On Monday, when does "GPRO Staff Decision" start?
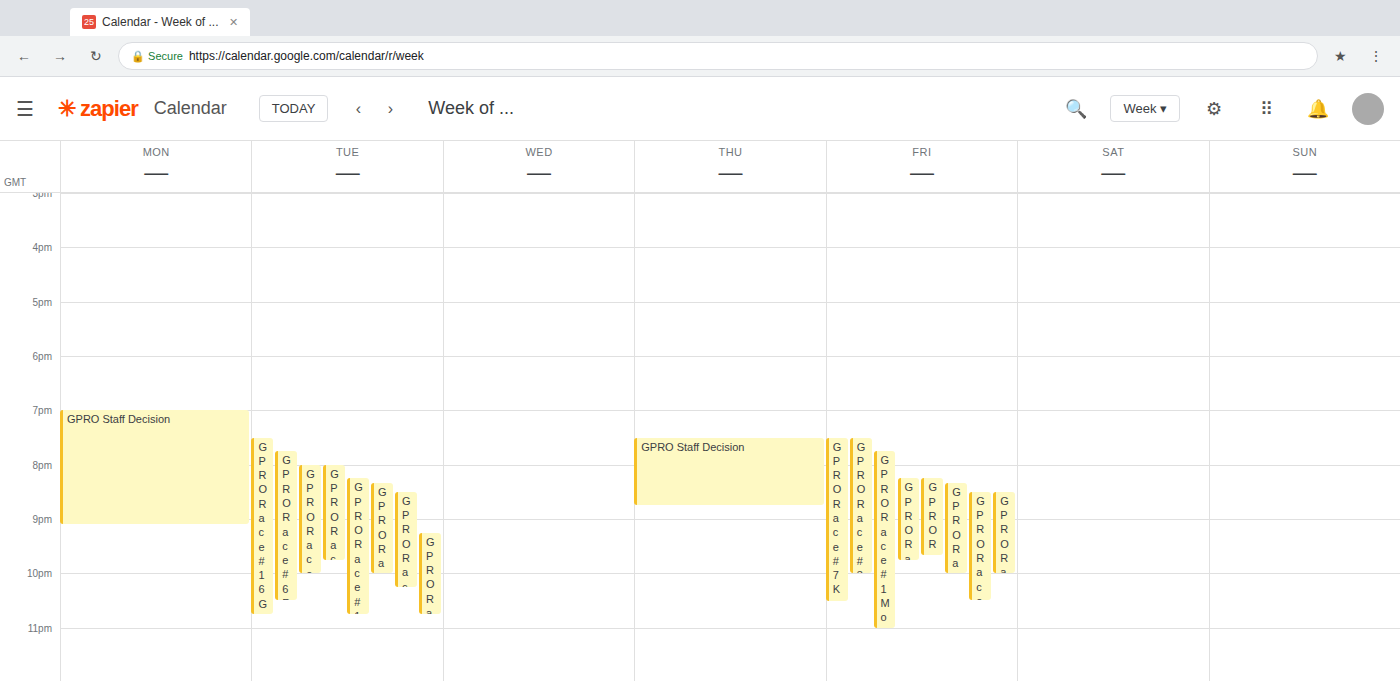
7:00 PM